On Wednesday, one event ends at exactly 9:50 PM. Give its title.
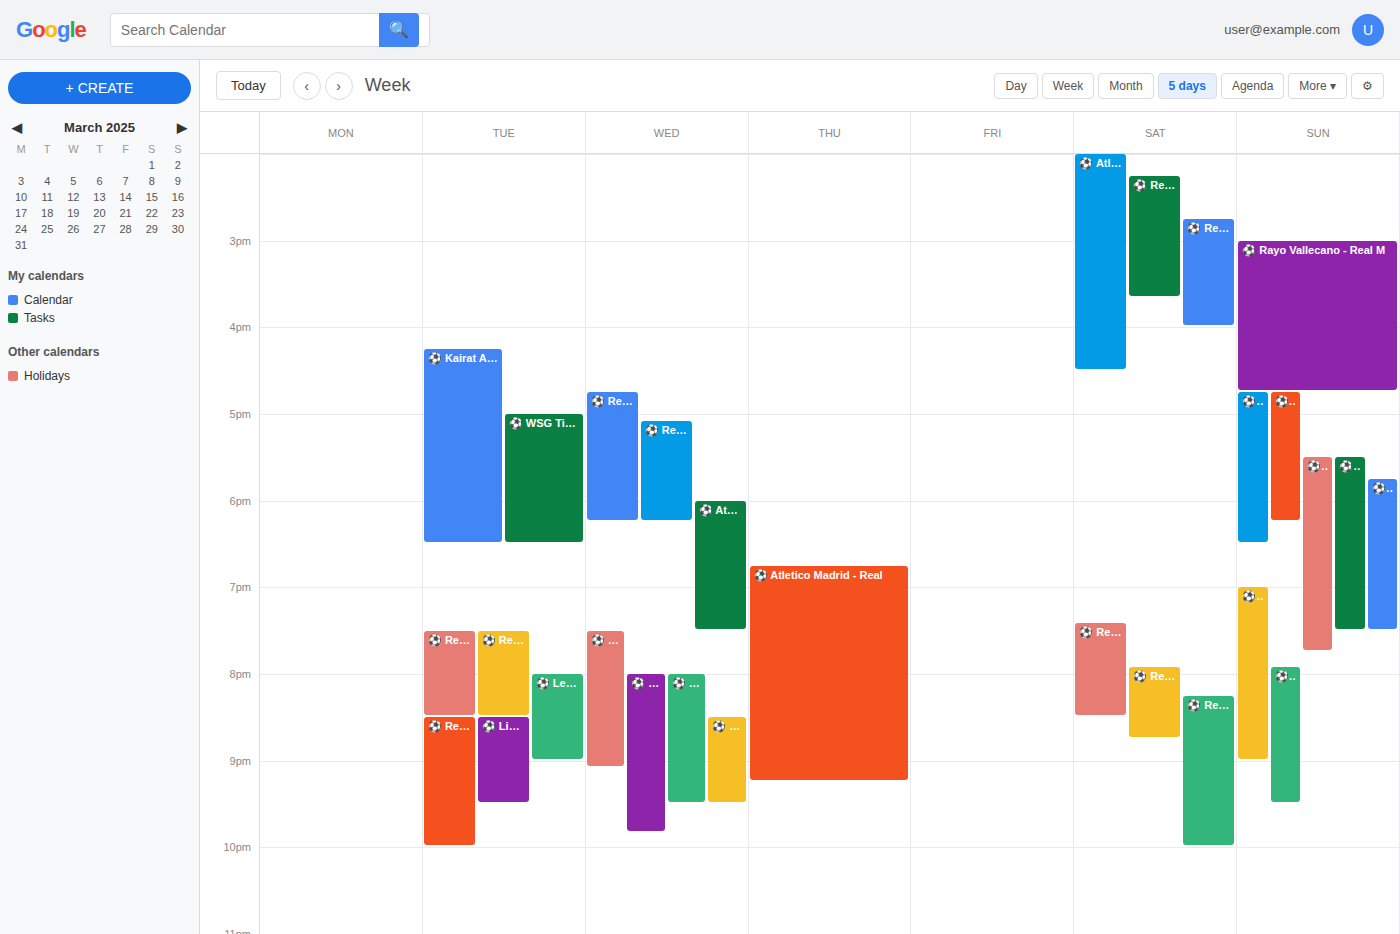
"⚽️ Real Madrid - Mancheste"